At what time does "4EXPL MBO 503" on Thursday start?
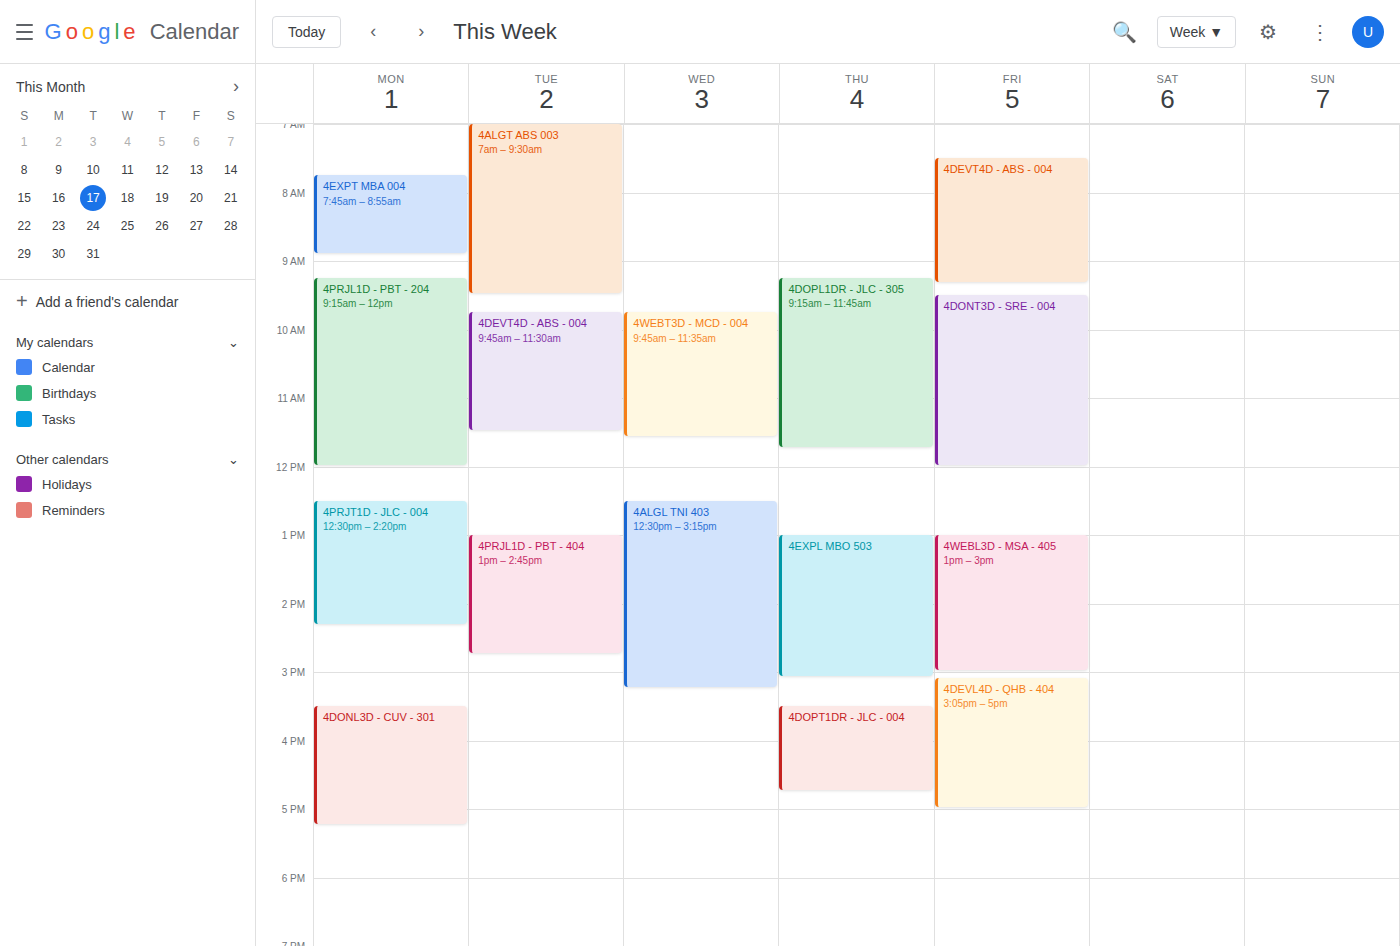
1:00 PM